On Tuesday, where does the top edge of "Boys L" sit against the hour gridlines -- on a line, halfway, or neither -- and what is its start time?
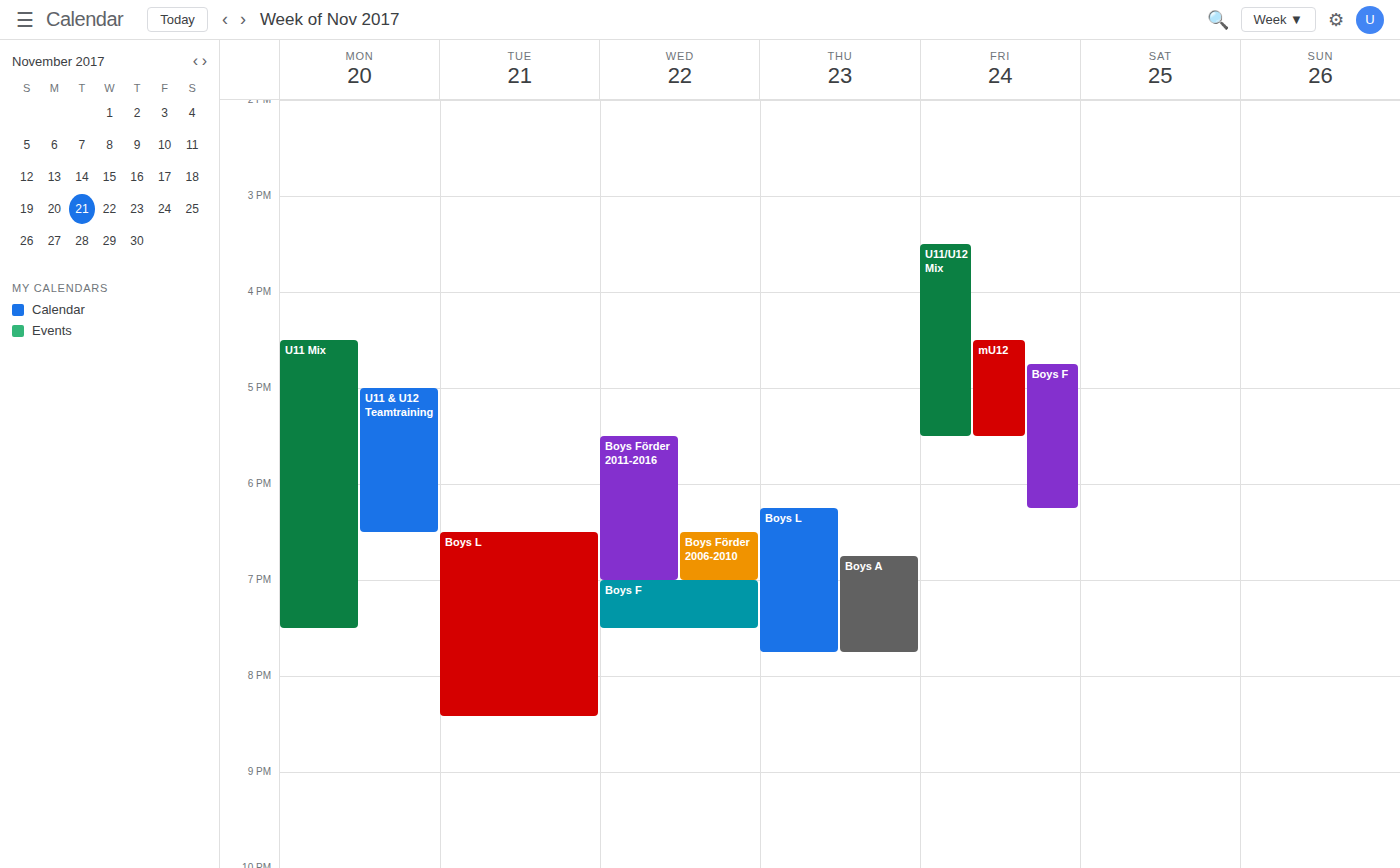
18:30 -- halfway between the 18:00 and 19:00 lines.